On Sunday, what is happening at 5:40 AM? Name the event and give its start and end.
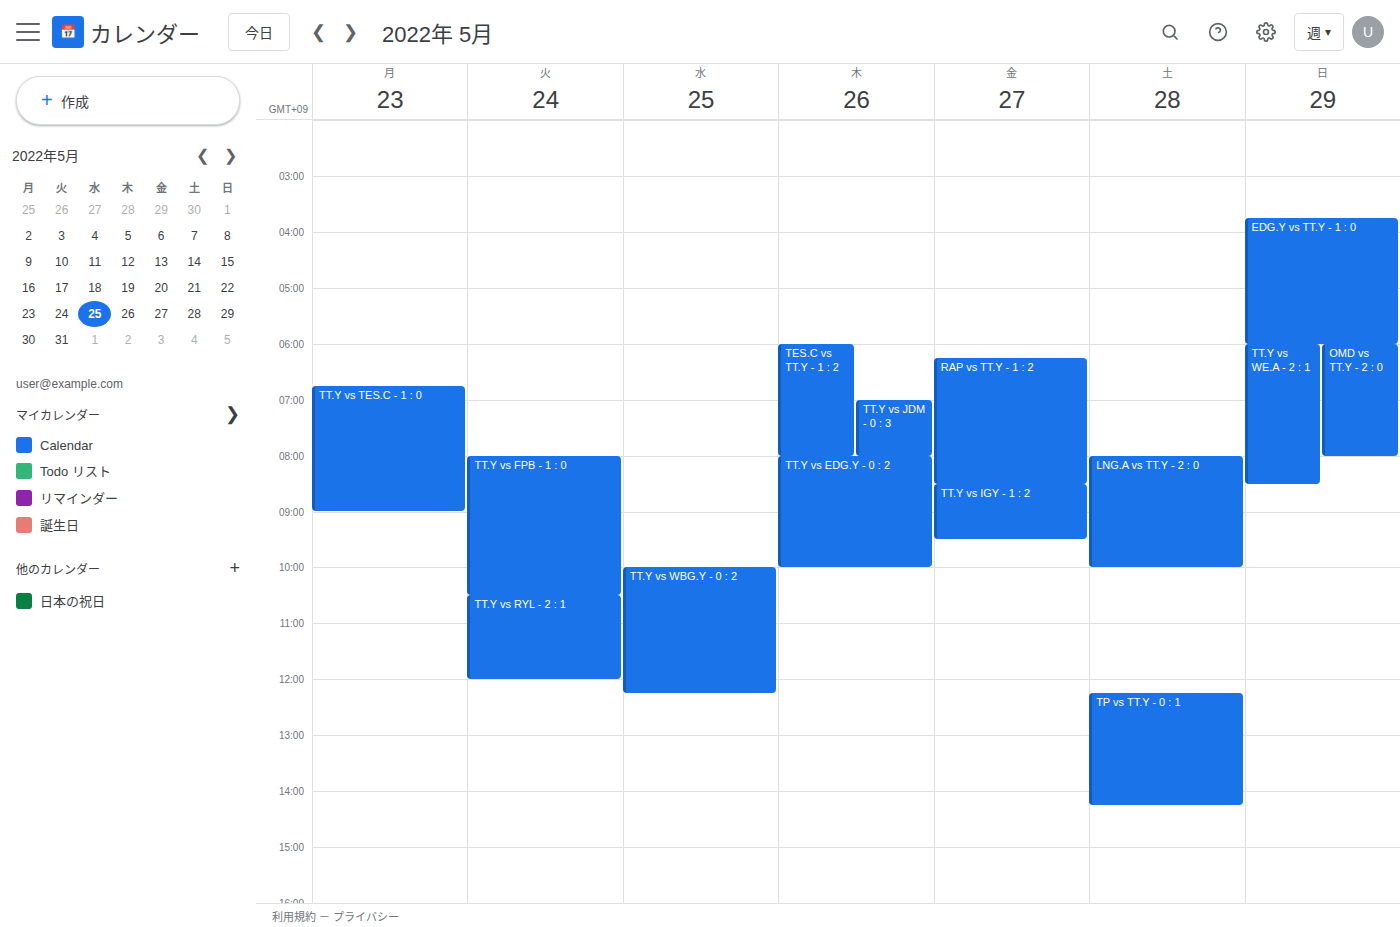
"EDG.Y vs TT.Y - 1 : 0", 3:45 AM to 6:00 AM